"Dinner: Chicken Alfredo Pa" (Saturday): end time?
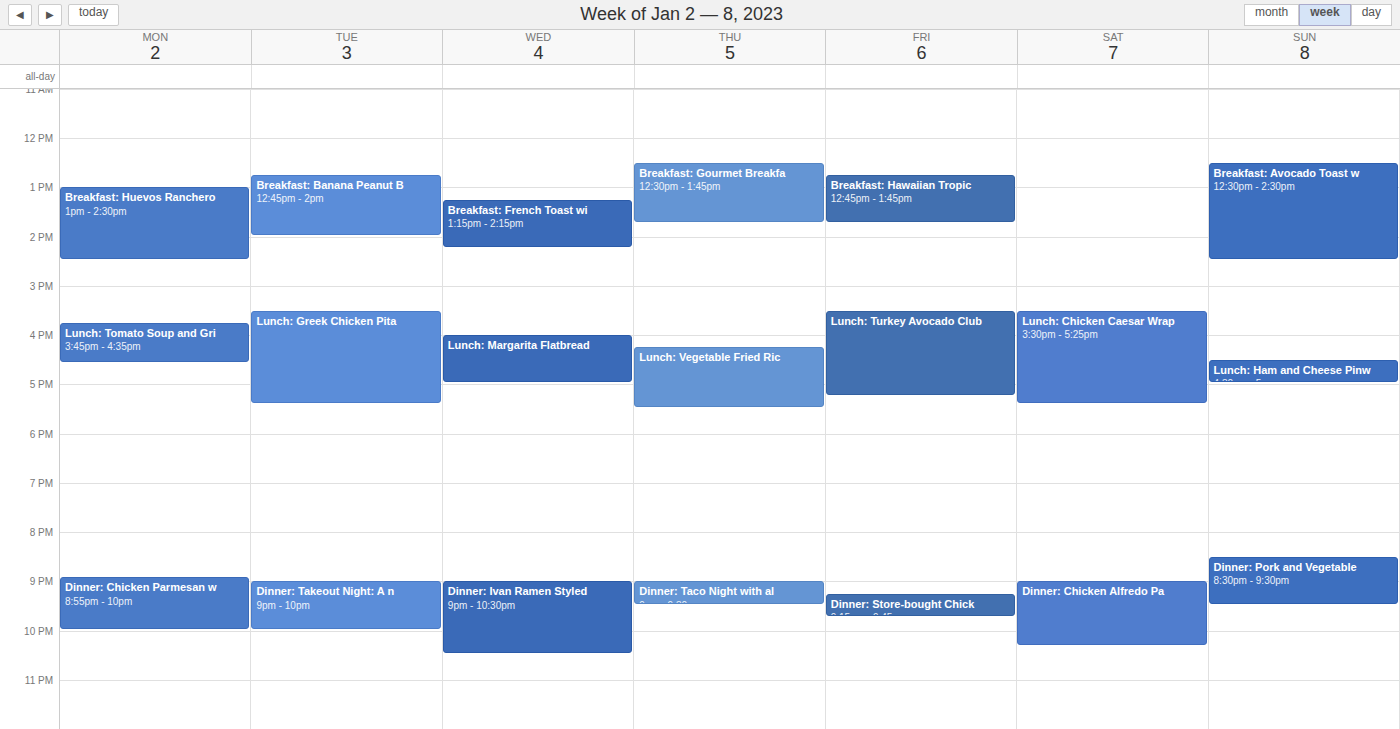
10:20 PM